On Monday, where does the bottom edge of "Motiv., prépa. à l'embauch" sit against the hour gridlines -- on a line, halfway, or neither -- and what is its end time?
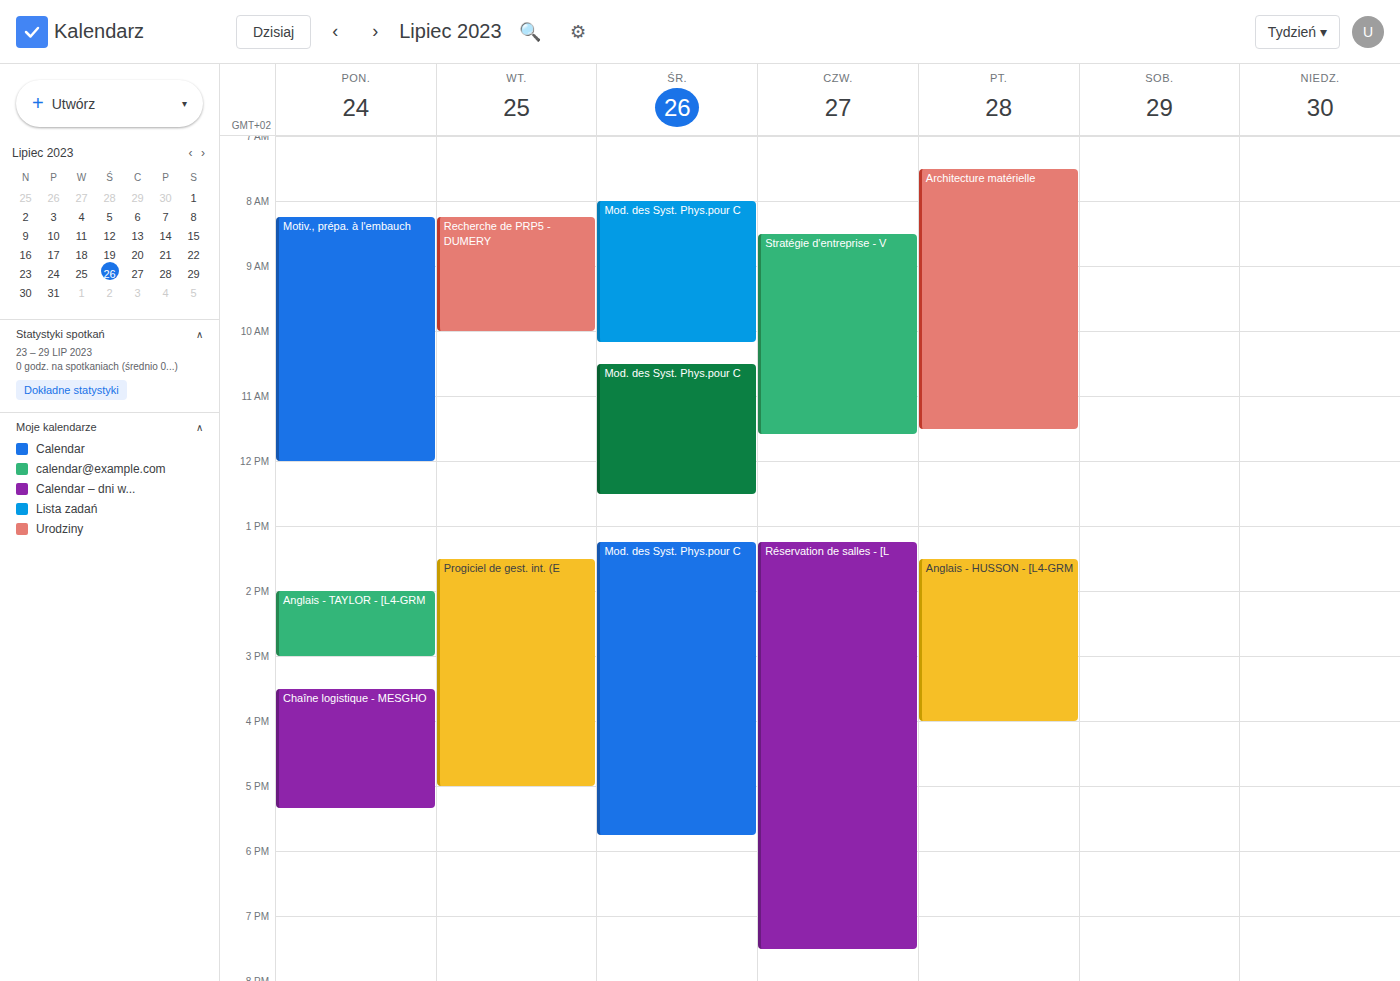
12:00 PM -- exactly on the 12 PM line.